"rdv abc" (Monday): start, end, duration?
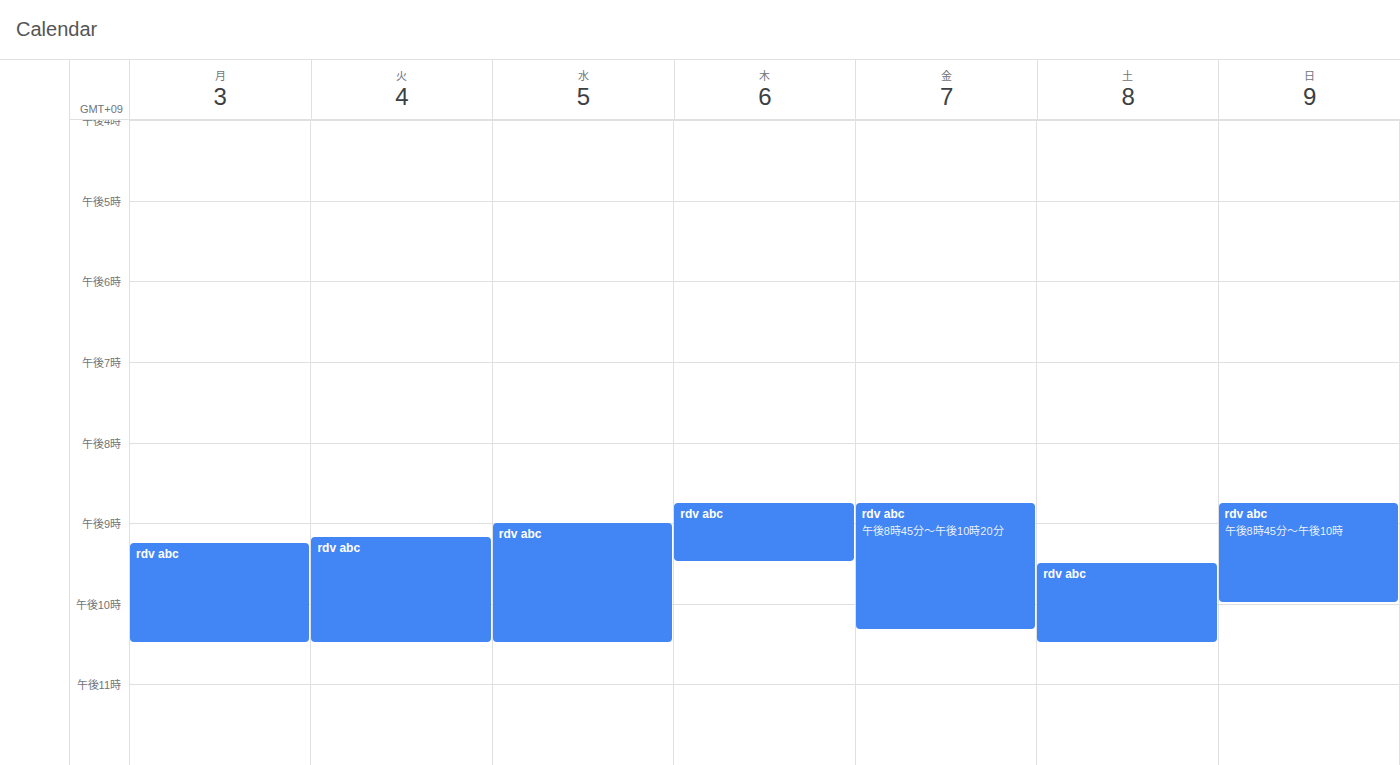
9:15 PM to 10:30 PM, 1 hour 15 minutes